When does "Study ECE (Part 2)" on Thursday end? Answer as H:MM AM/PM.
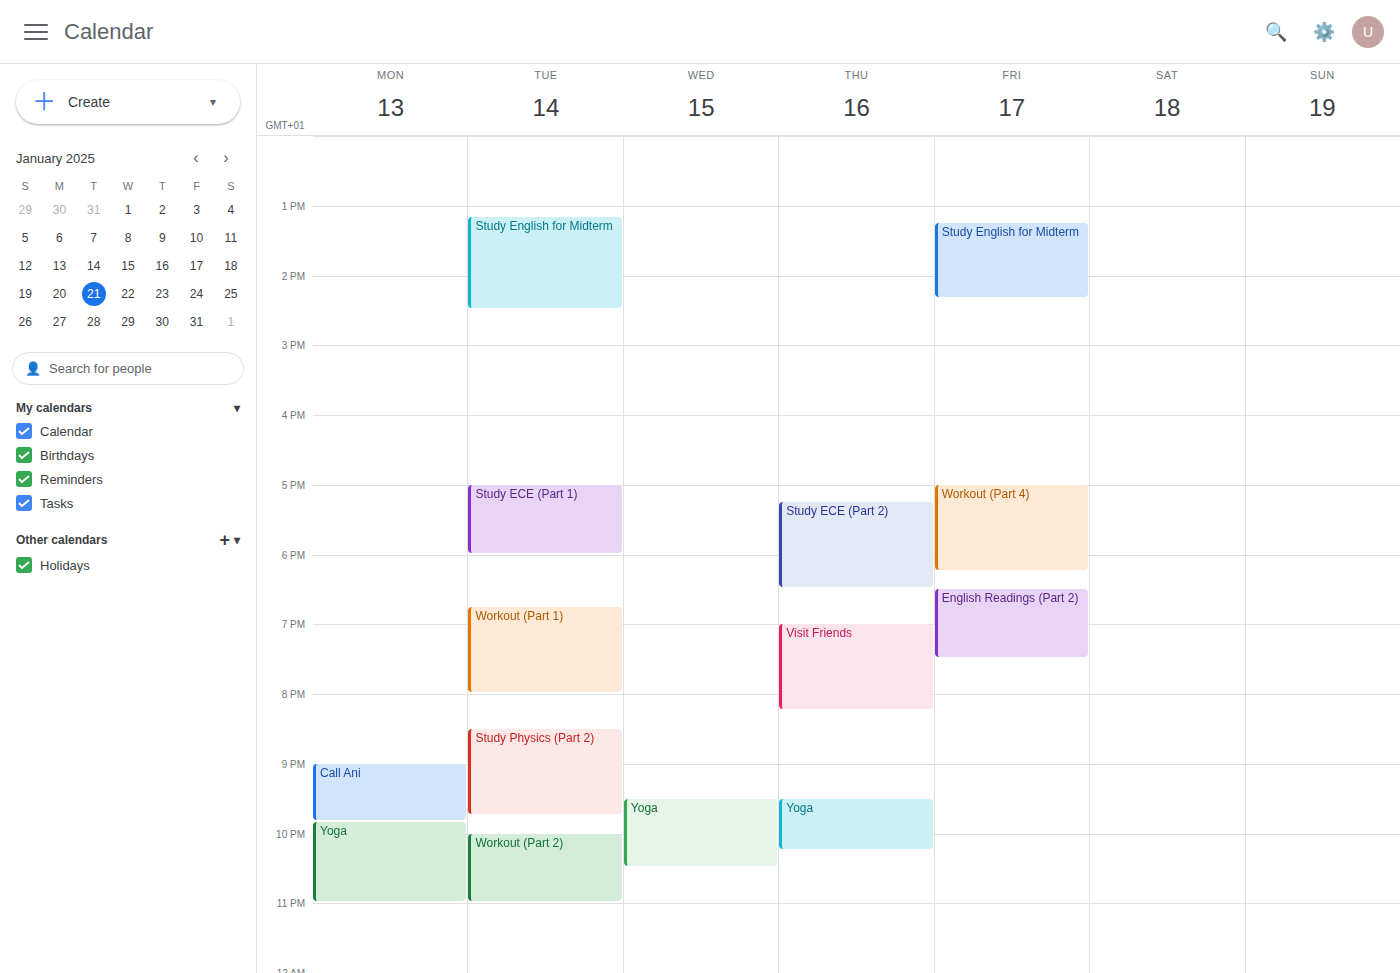
6:30 PM